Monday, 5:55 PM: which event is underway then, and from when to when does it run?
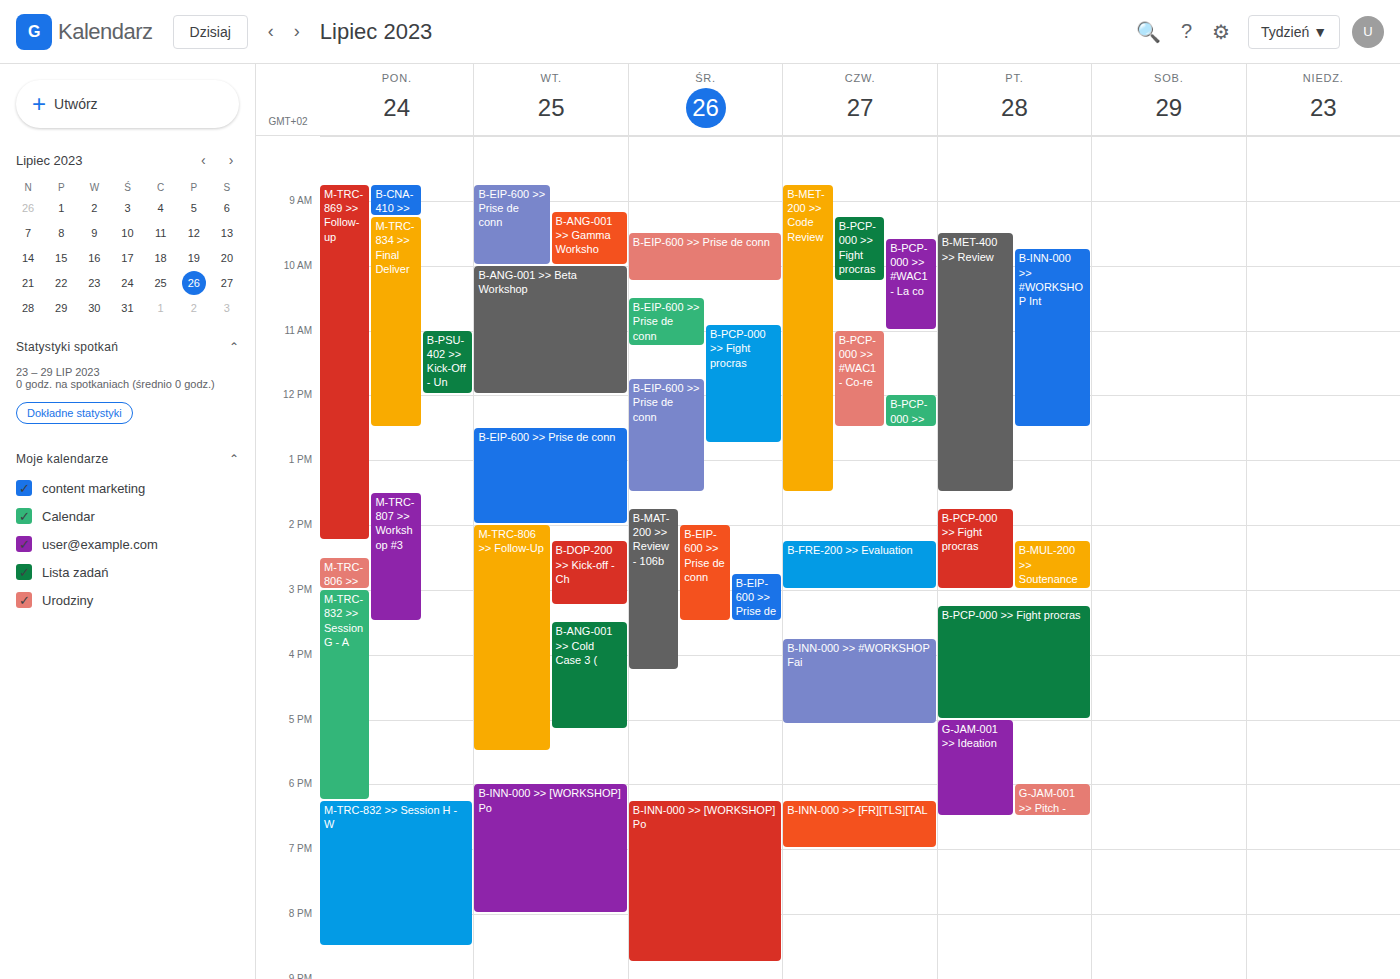
"M-TRC-832 >> Session G - A", 3:00 PM to 6:15 PM